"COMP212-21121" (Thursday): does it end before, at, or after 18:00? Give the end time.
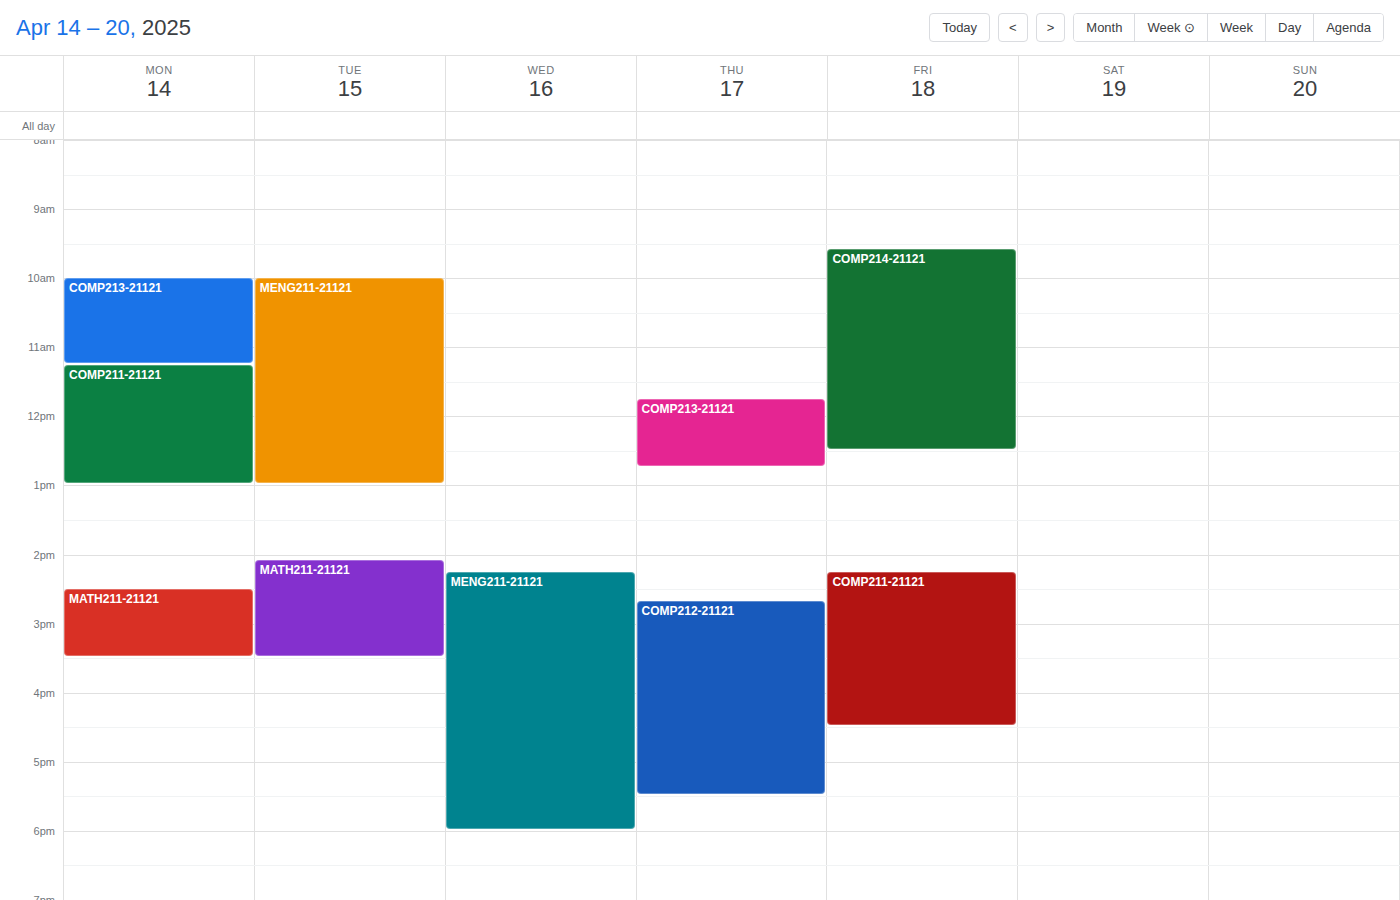
17:30 -- before 18:00, 30 minutes above the 18:00 line.